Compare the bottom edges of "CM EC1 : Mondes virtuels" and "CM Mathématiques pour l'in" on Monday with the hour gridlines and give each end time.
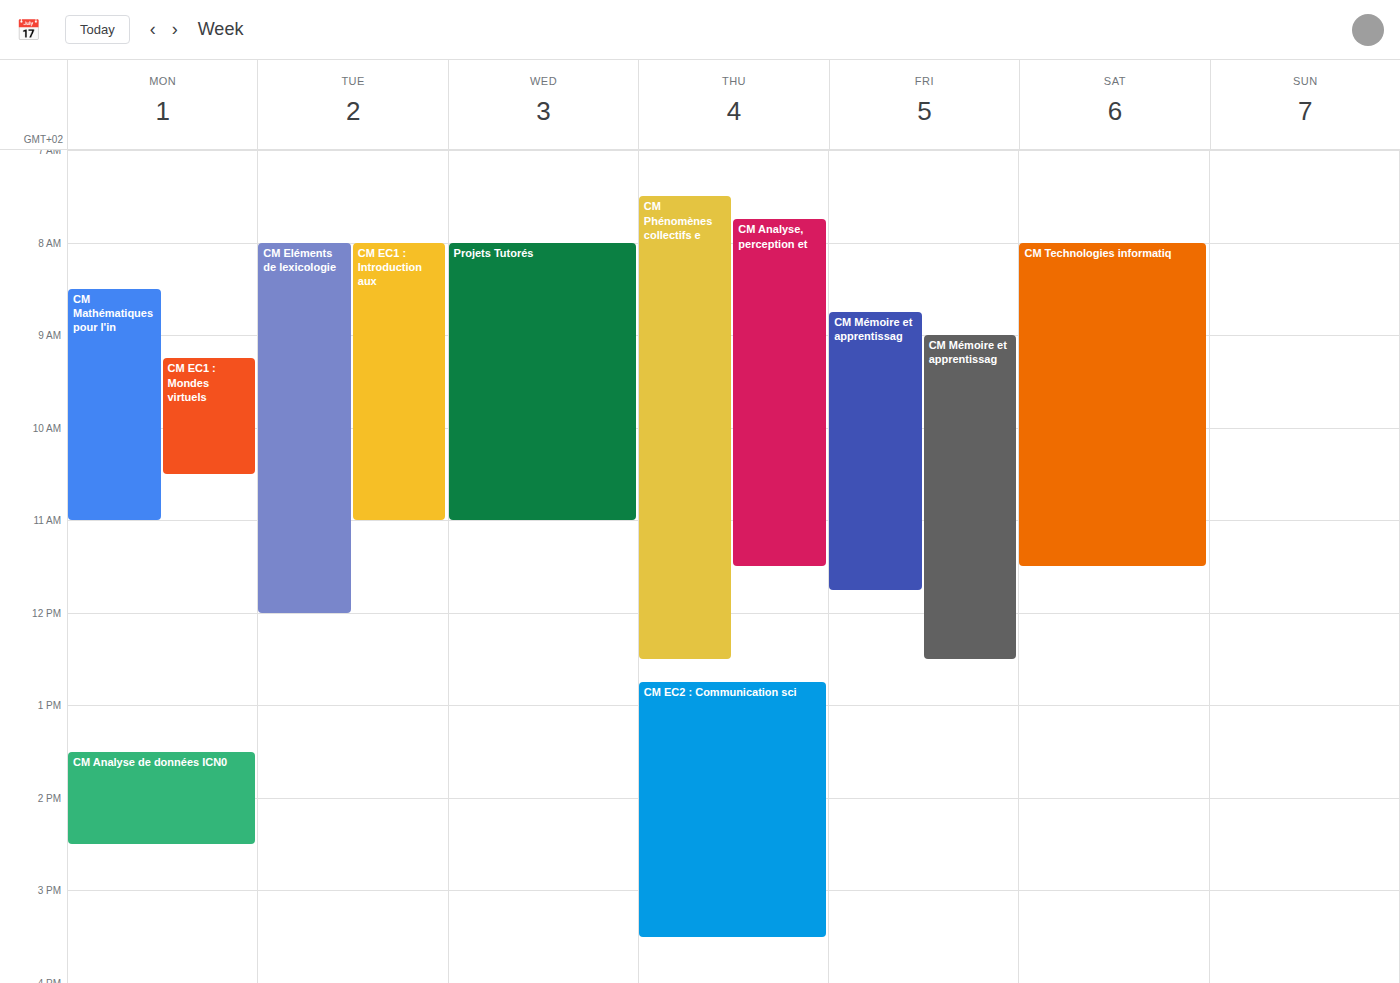
"CM EC1 : Mondes virtuels": 10:30 AM, halfway between the 10 AM and 11 AM lines. "CM Mathématiques pour l'in": 11:00 AM, exactly on the 11 AM line.